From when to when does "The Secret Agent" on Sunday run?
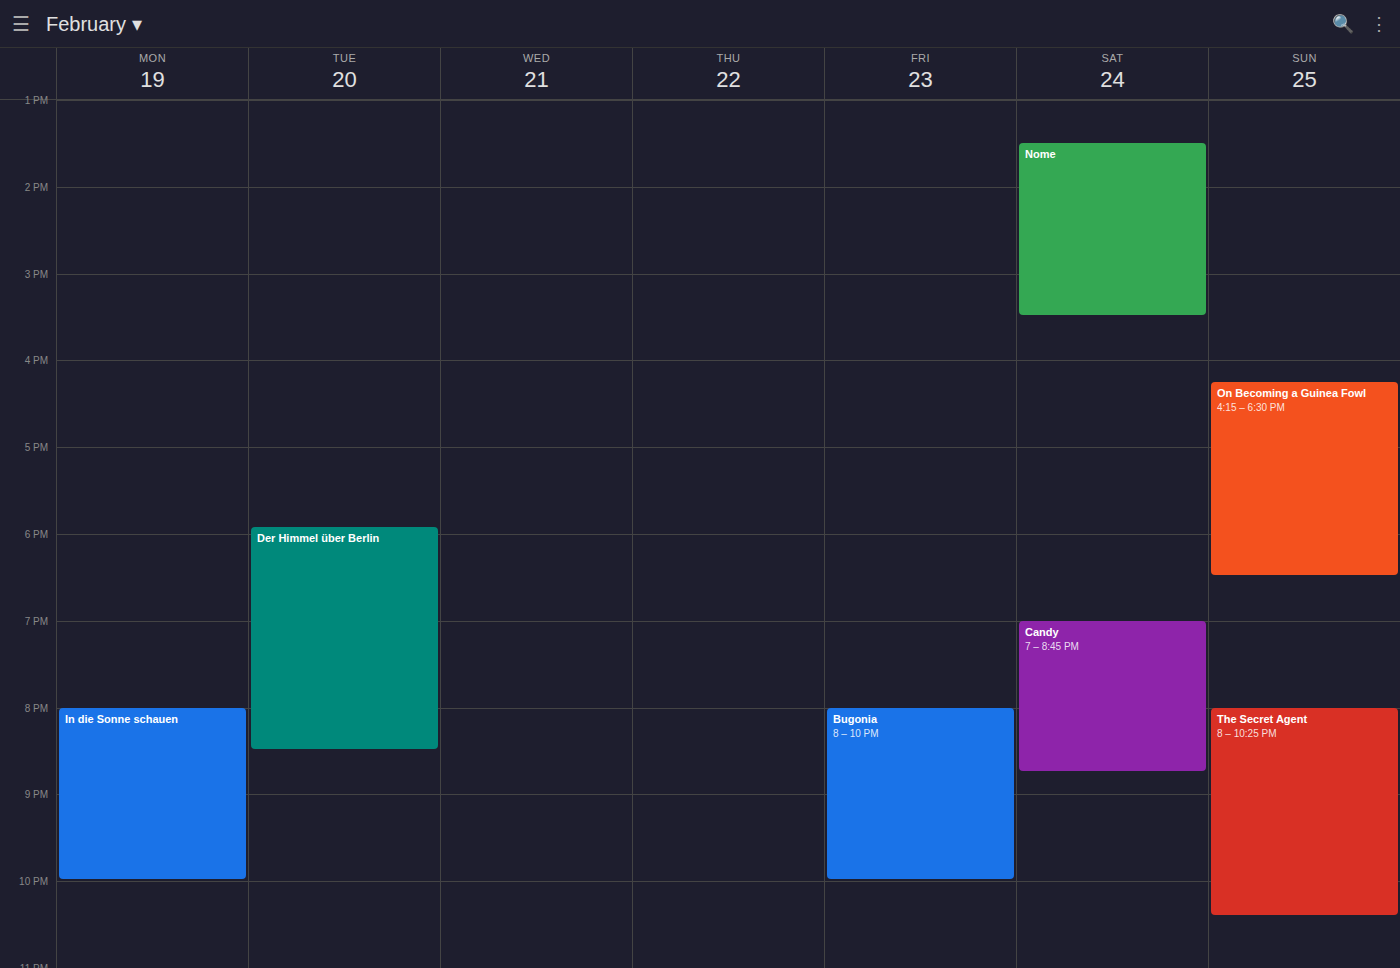
8:00 PM to 10:25 PM